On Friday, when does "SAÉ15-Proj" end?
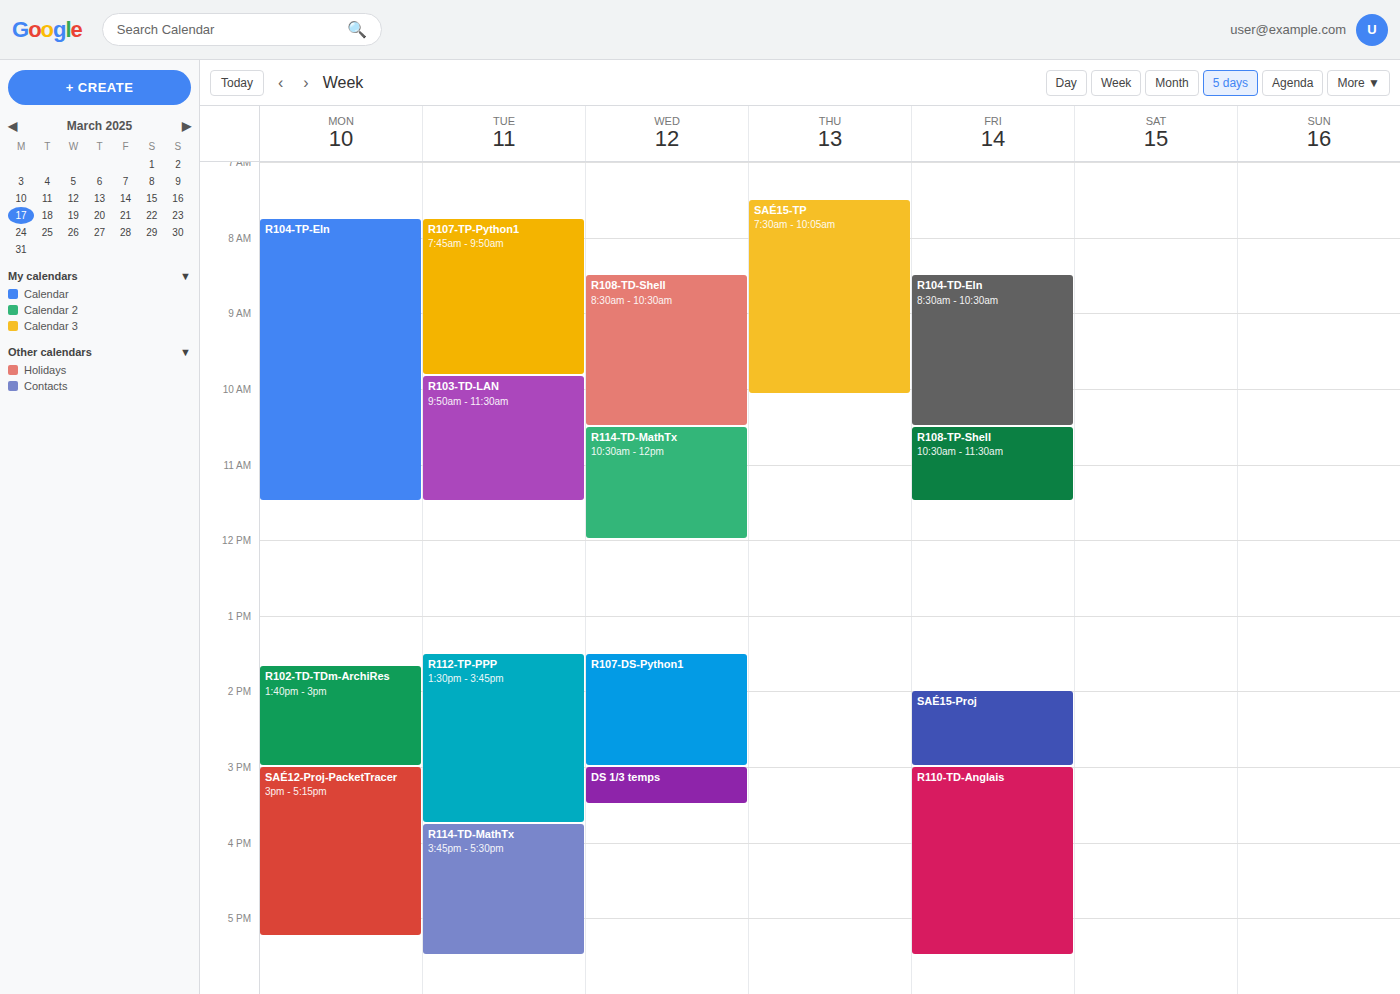
3:00 PM